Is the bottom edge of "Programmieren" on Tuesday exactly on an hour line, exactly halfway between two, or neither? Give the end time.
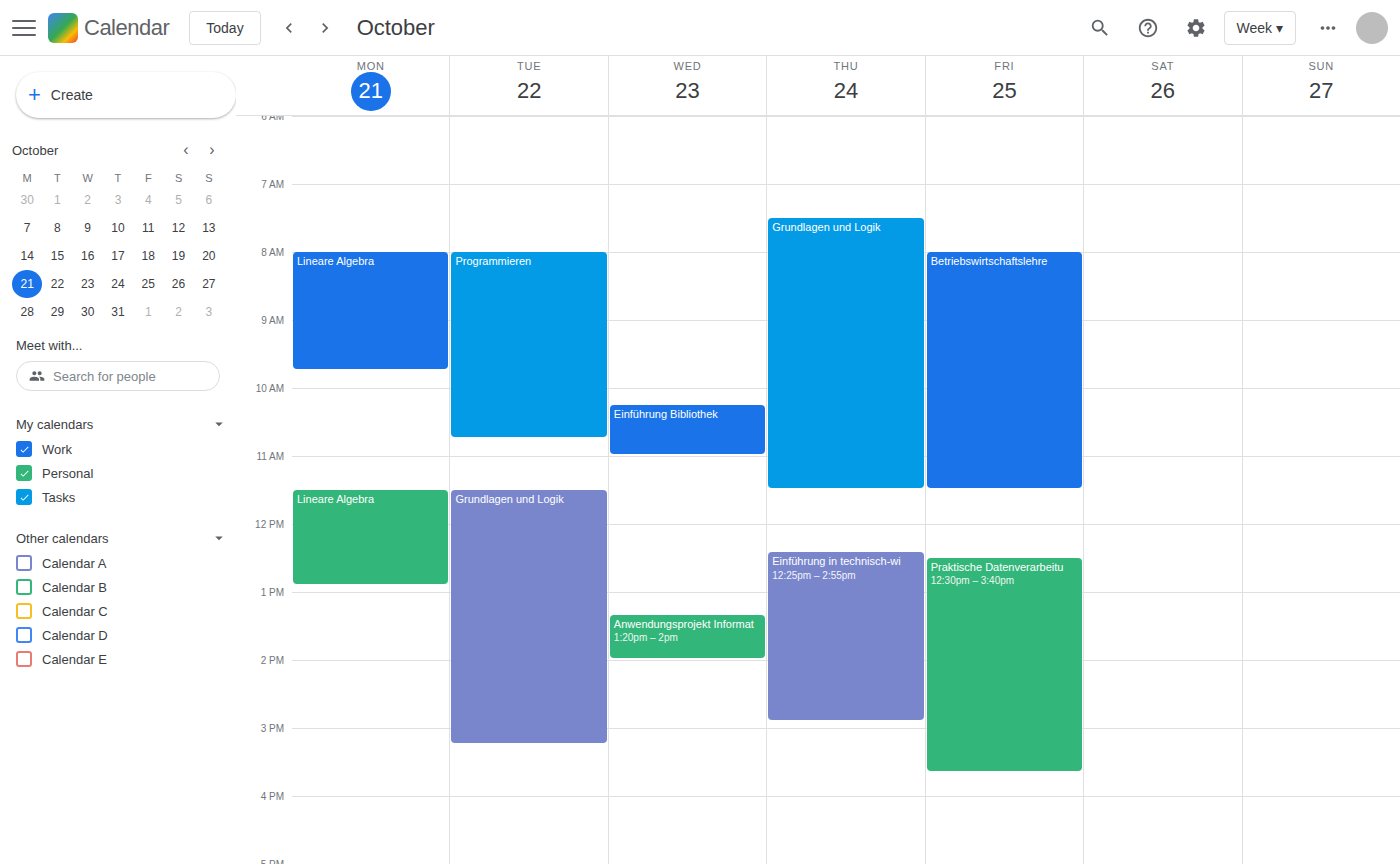
10:45 AM -- neither: three quarters of the way from the 10 AM line to the 11 AM line.